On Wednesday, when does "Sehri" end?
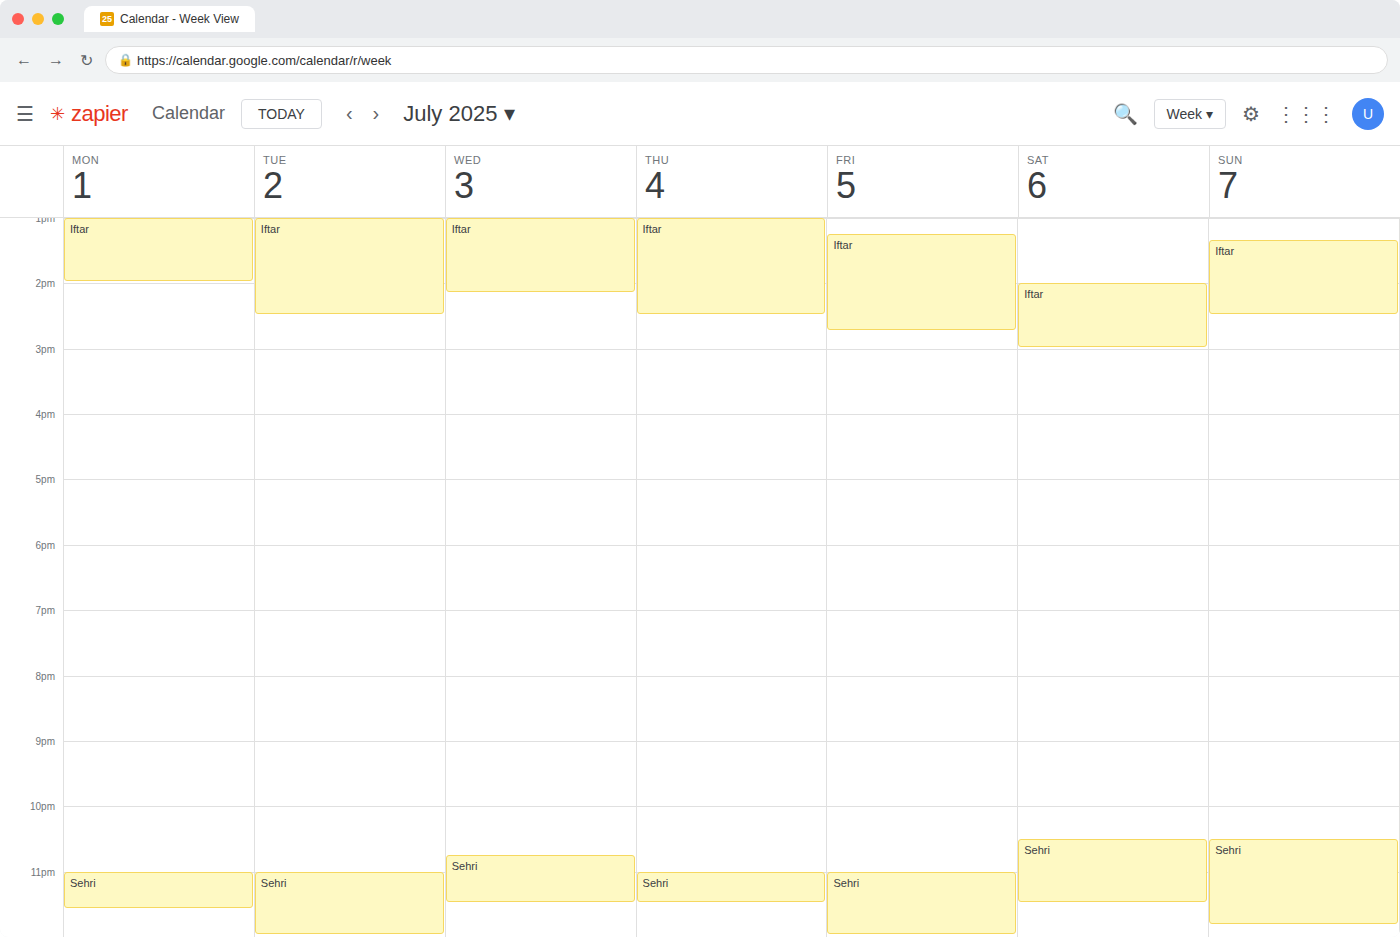
11:30 PM